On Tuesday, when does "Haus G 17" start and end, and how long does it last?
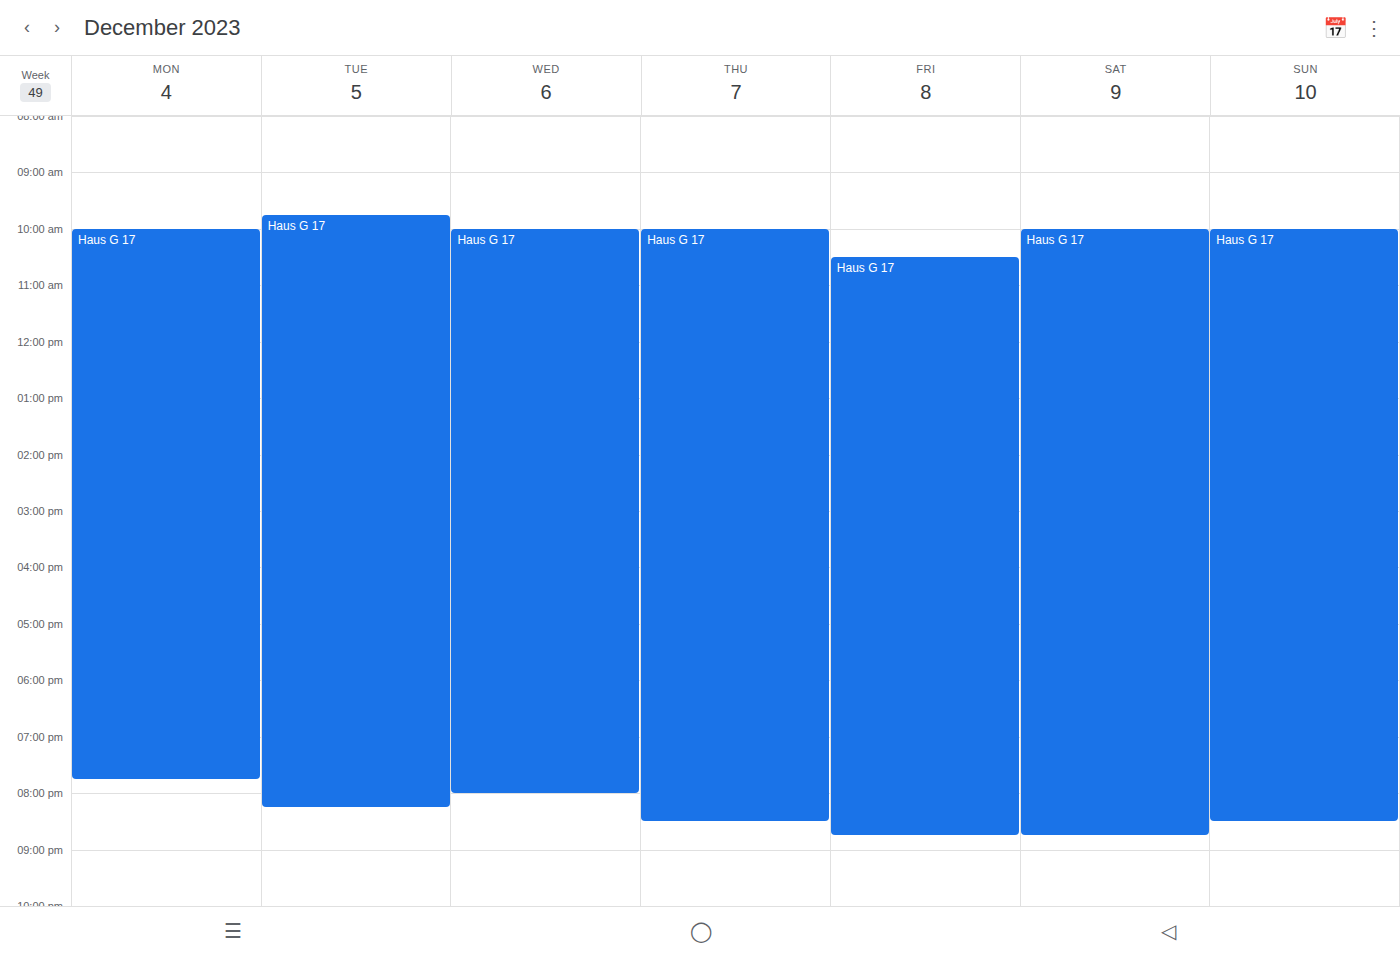
9:45 AM to 8:15 PM, 10 hours 30 minutes